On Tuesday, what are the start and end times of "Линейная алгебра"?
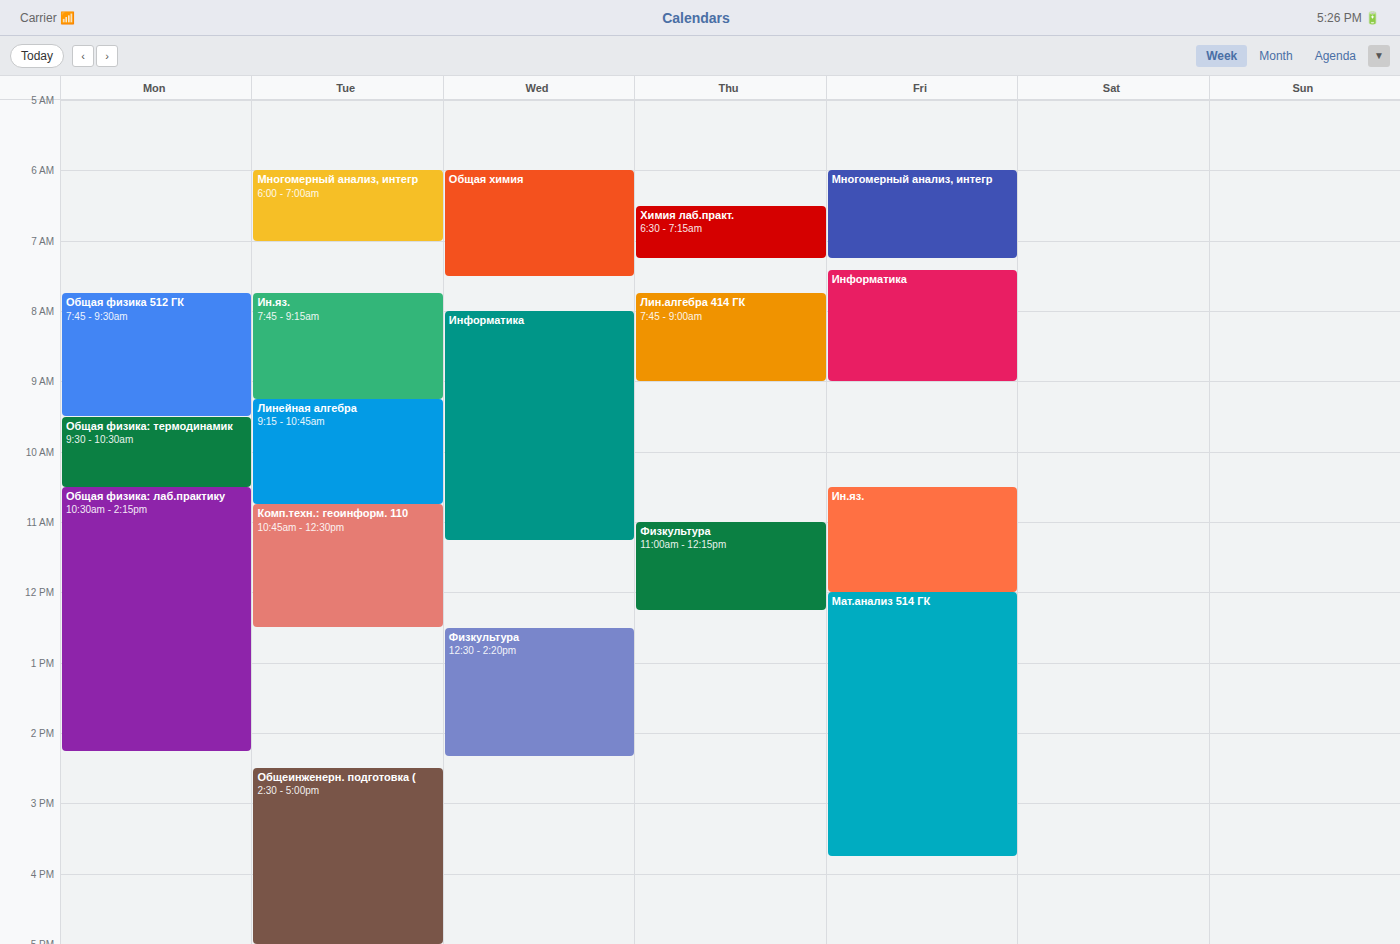
9:15 AM to 10:45 AM